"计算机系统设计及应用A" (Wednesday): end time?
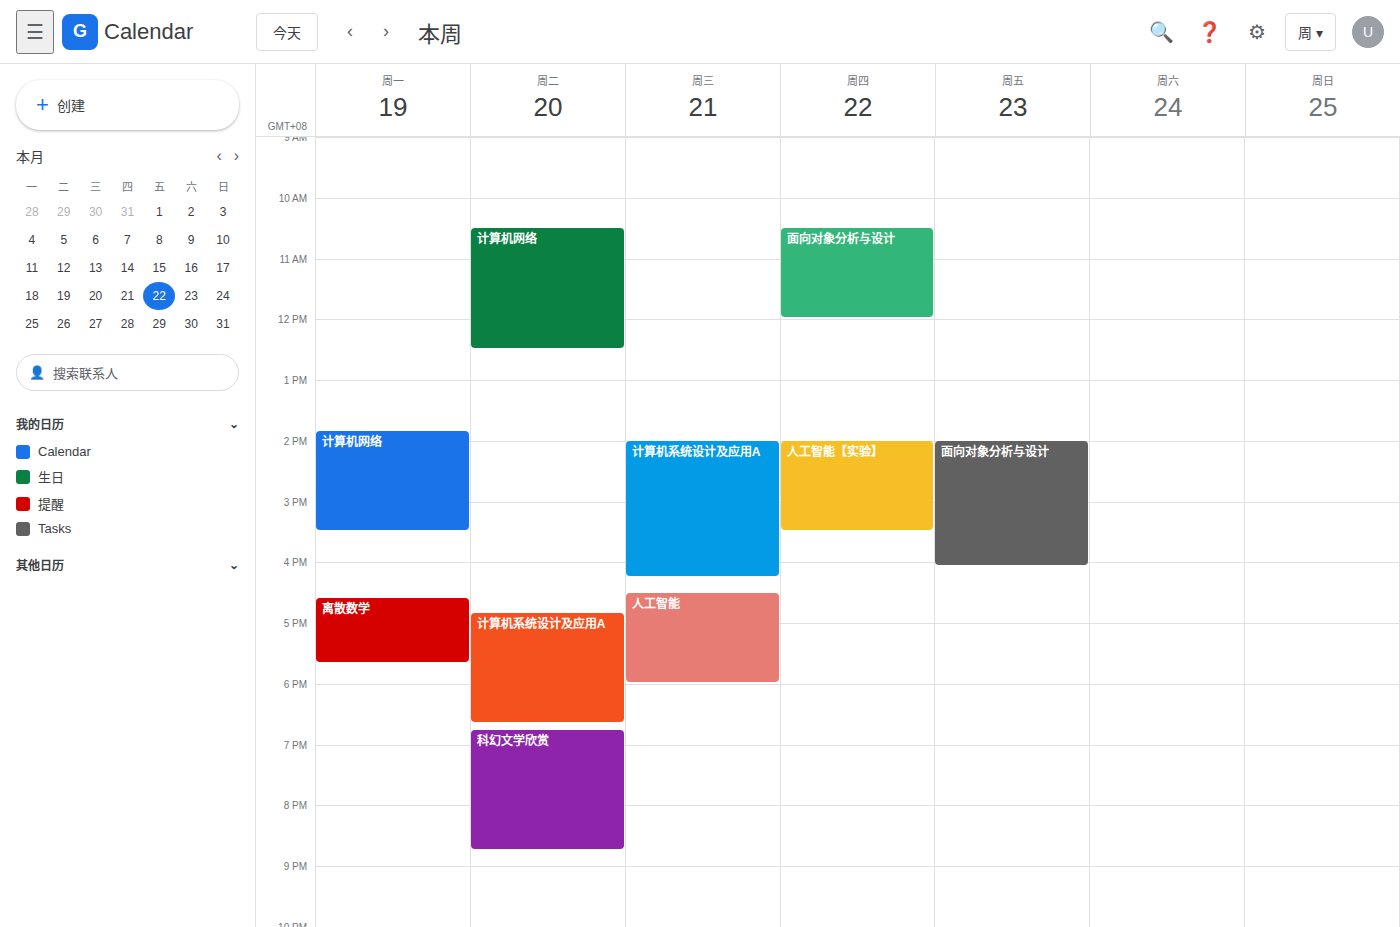
4:15 PM